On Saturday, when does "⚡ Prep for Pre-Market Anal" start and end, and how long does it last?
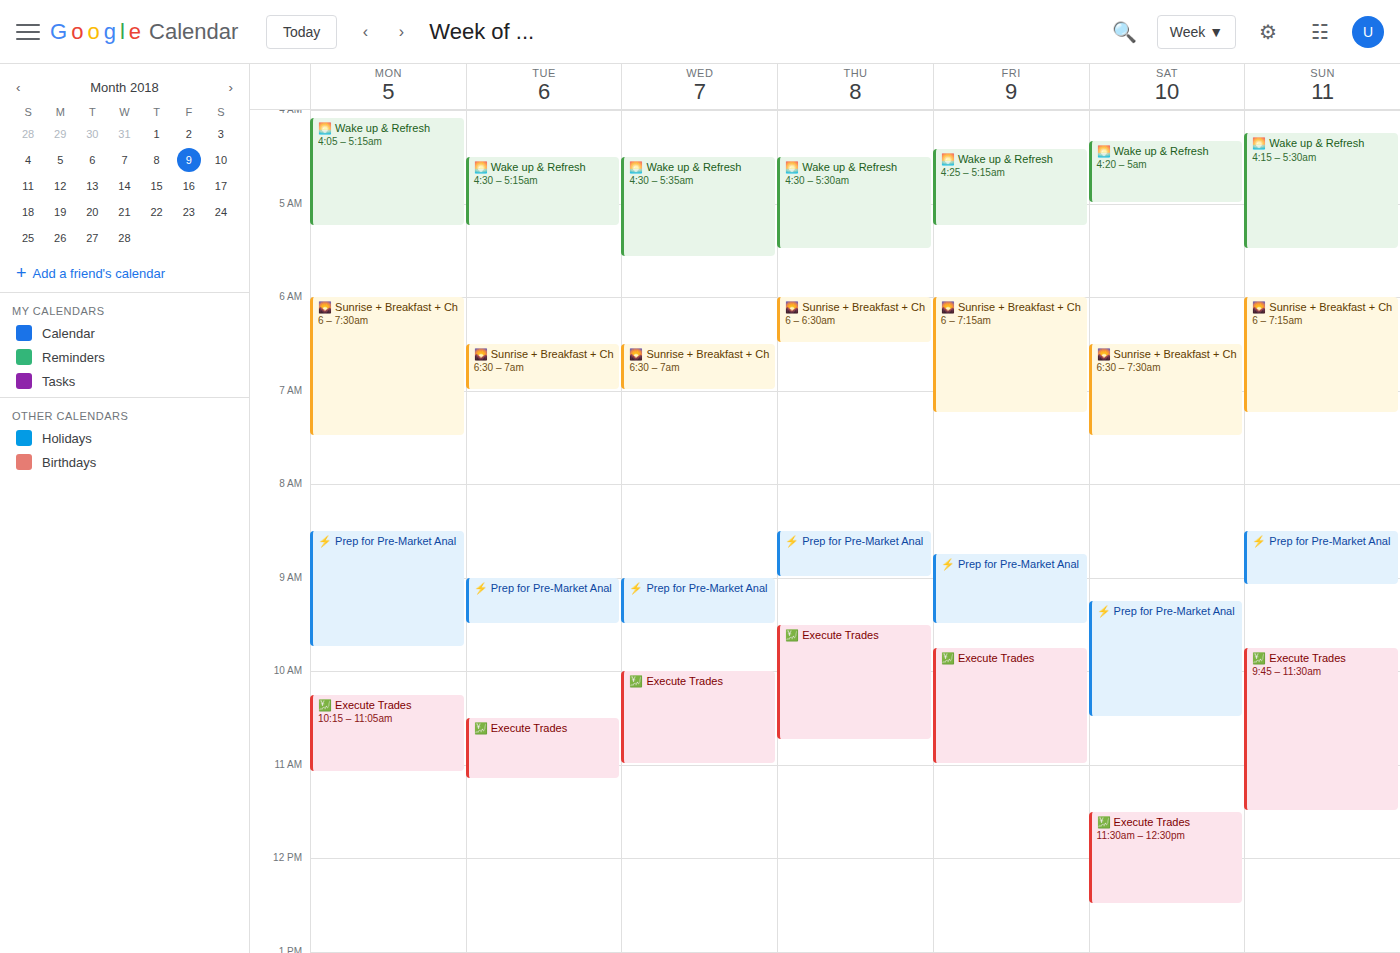
09:15 to 10:30, 1 hour 15 minutes